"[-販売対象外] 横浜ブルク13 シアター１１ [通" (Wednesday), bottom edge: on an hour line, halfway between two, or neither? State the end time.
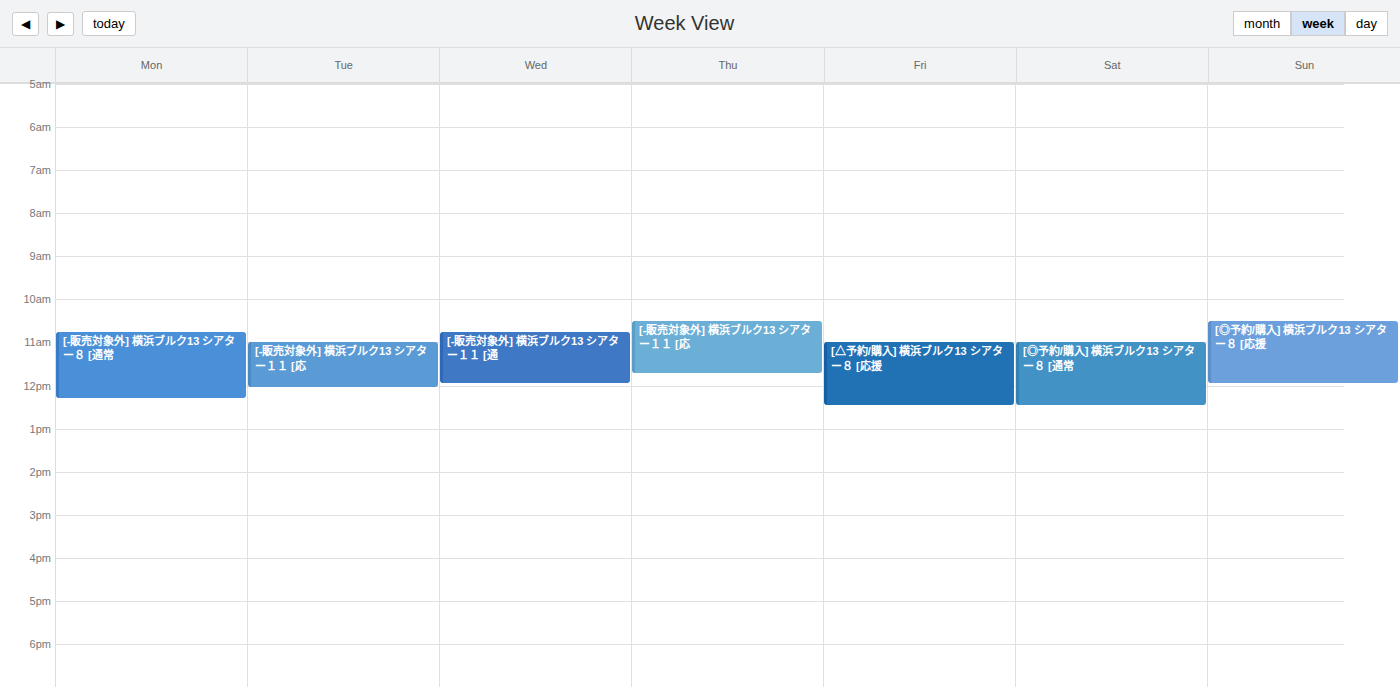
12:00 PM -- exactly on the 12 PM line.